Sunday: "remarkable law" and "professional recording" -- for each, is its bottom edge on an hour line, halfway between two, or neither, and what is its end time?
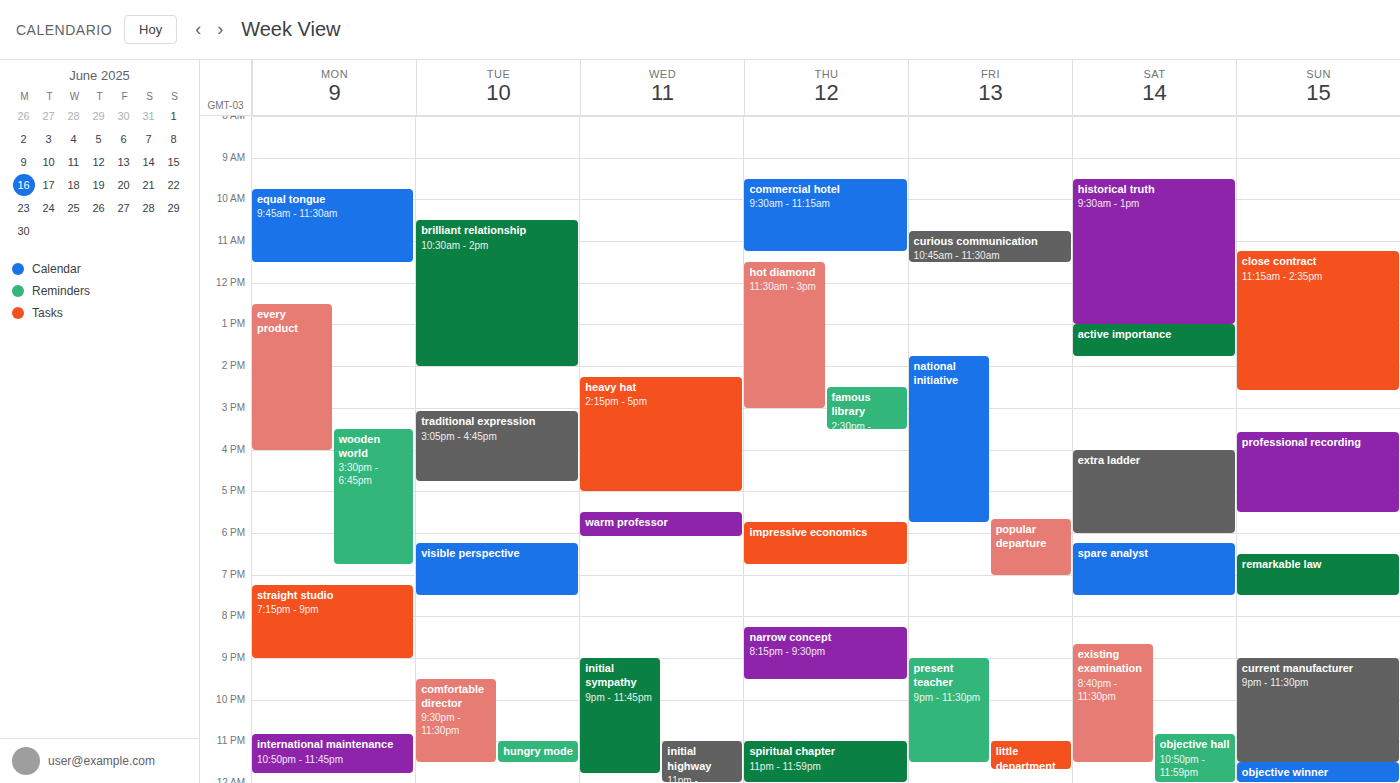
"remarkable law": 7:30 PM, halfway between the 7 PM and 8 PM lines. "professional recording": 5:30 PM, halfway between the 5 PM and 6 PM lines.